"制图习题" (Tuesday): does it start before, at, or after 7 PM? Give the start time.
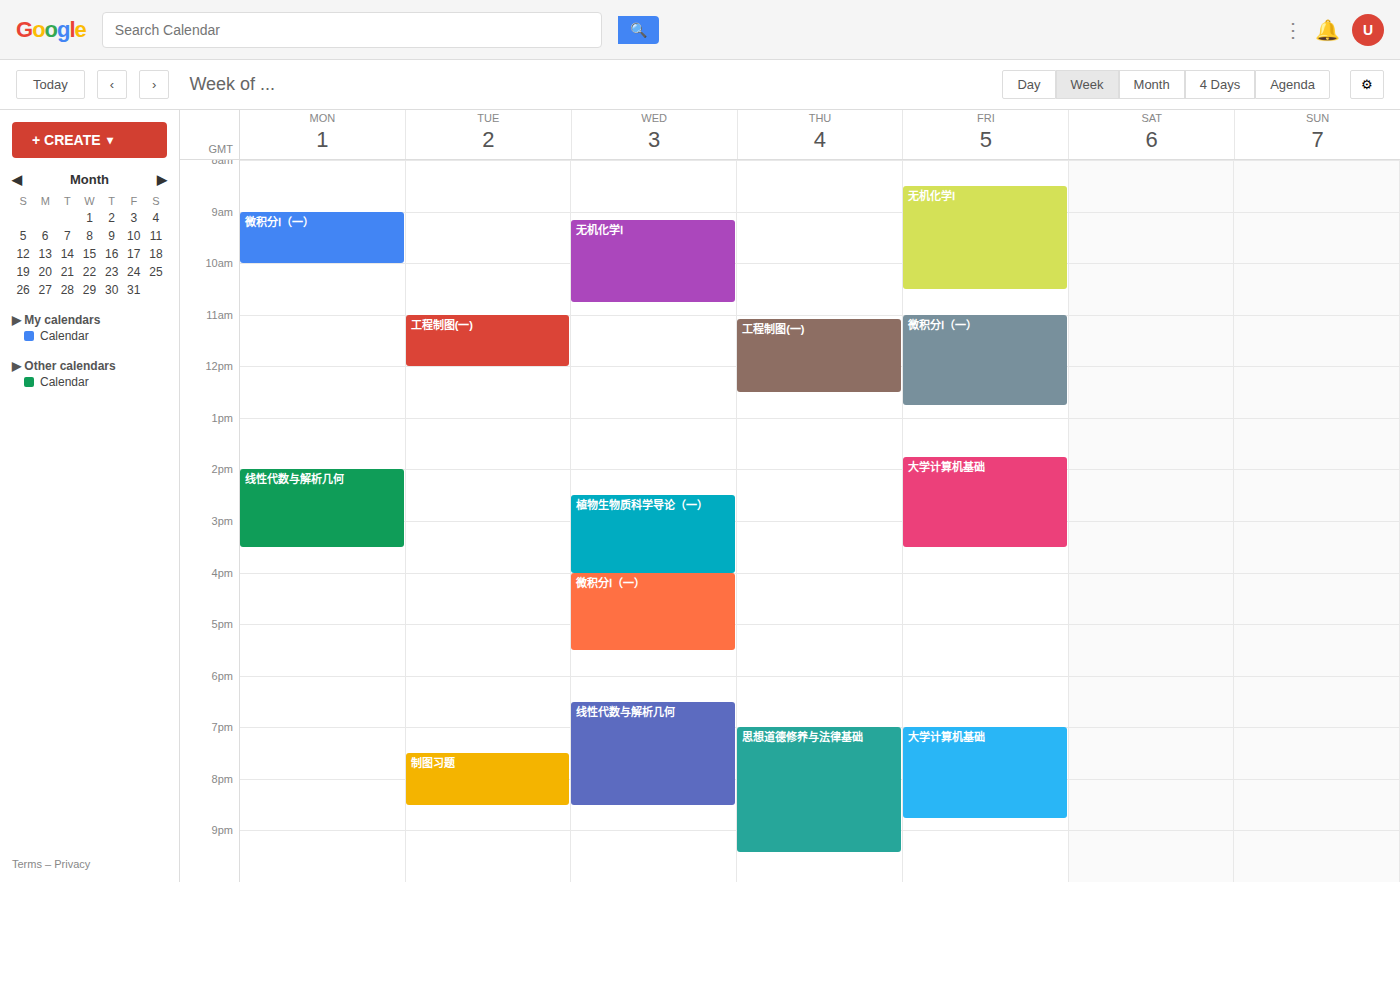
7:30 PM -- after 7 PM, 30 minutes below the 7 PM line.